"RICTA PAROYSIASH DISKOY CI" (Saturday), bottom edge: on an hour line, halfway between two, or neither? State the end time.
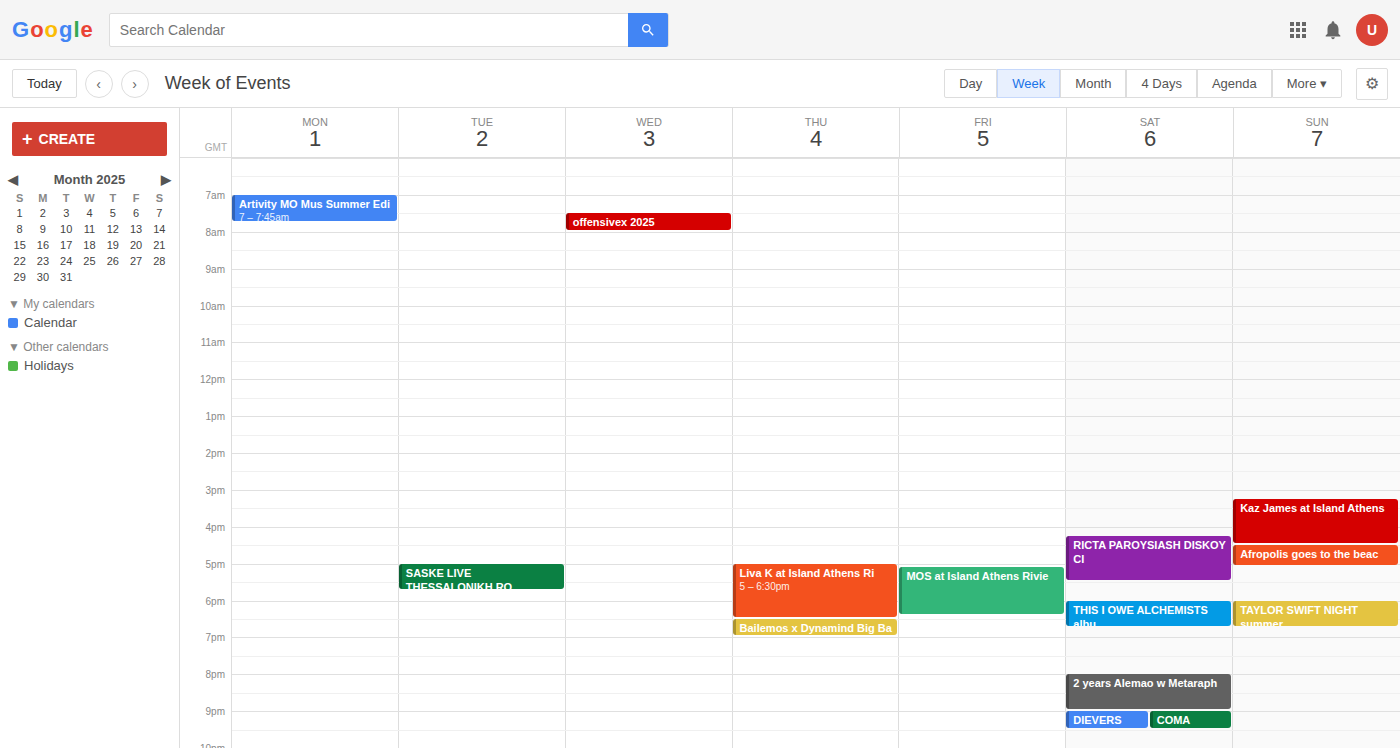
17:30 -- halfway between the 17:00 and 18:00 lines.